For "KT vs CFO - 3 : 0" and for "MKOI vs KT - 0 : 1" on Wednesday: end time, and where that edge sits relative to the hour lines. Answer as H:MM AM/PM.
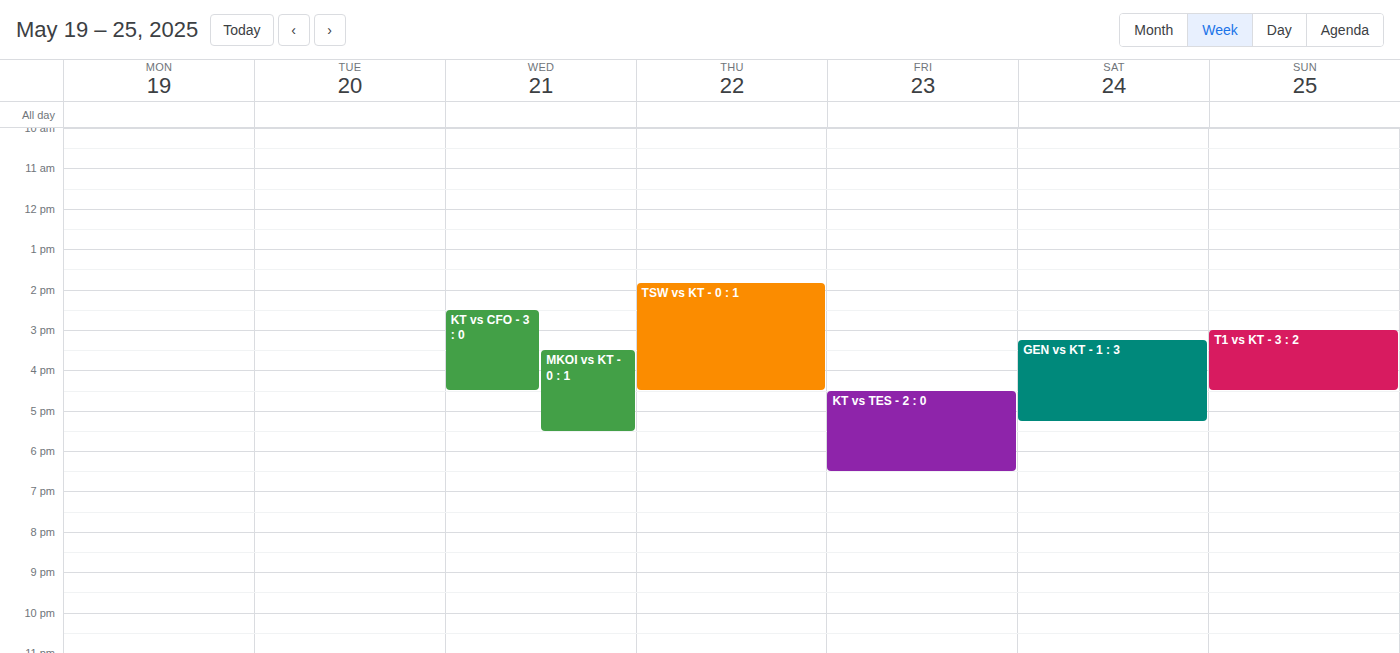
"KT vs CFO - 3 : 0": 4:30 PM, halfway between the 4 PM and 5 PM lines. "MKOI vs KT - 0 : 1": 5:30 PM, halfway between the 5 PM and 6 PM lines.